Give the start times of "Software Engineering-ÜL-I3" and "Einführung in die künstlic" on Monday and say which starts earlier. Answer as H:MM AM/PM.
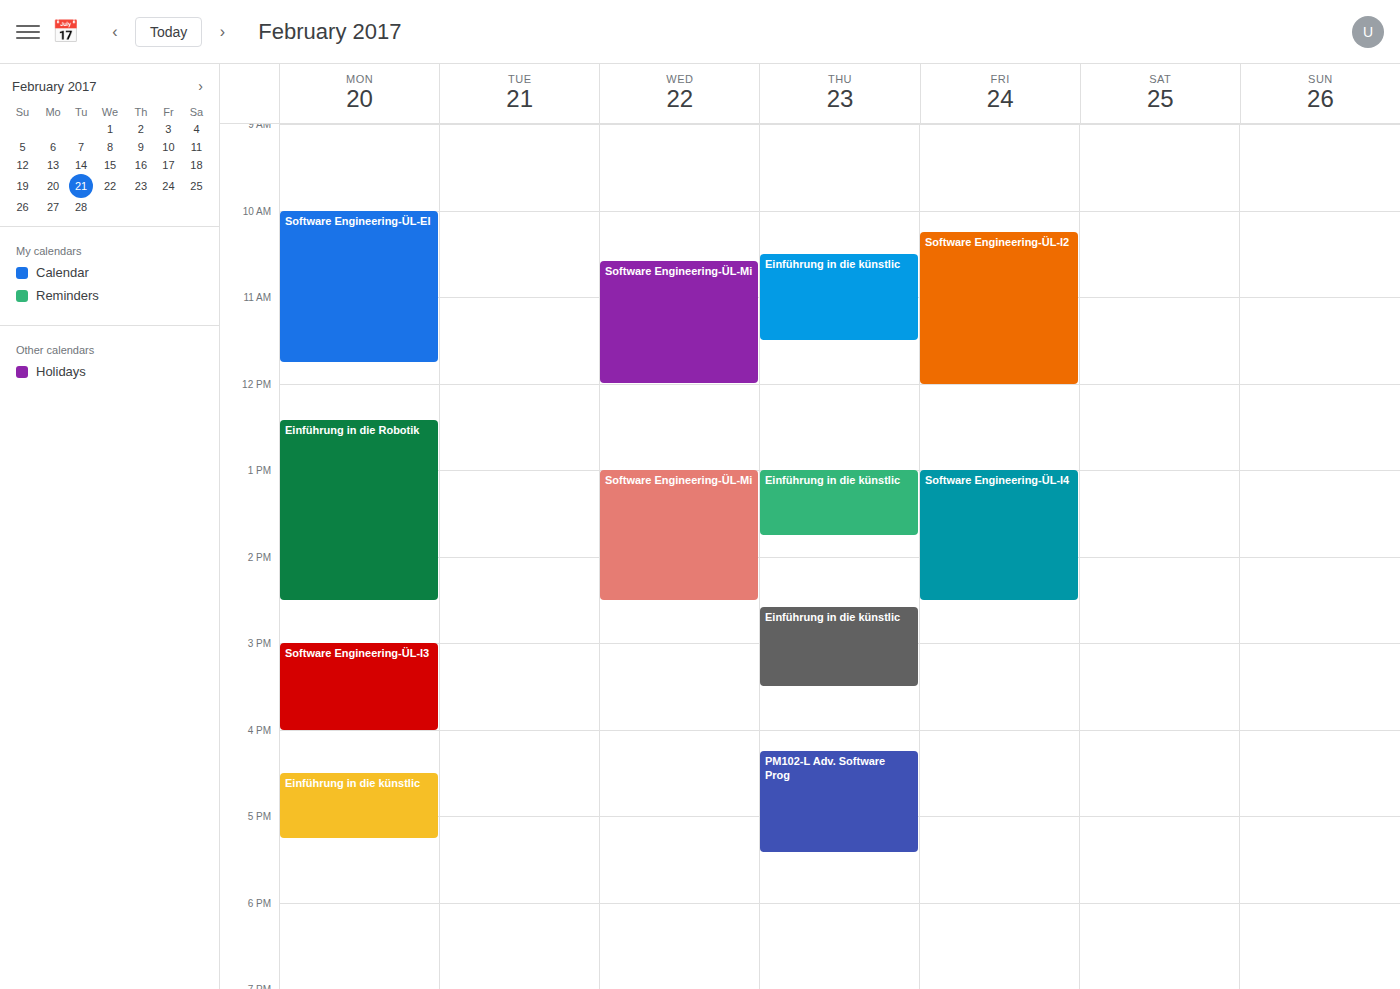
"Software Engineering-ÜL-I3" 3:00 PM; "Einführung in die künstlic" 4:30 PM.